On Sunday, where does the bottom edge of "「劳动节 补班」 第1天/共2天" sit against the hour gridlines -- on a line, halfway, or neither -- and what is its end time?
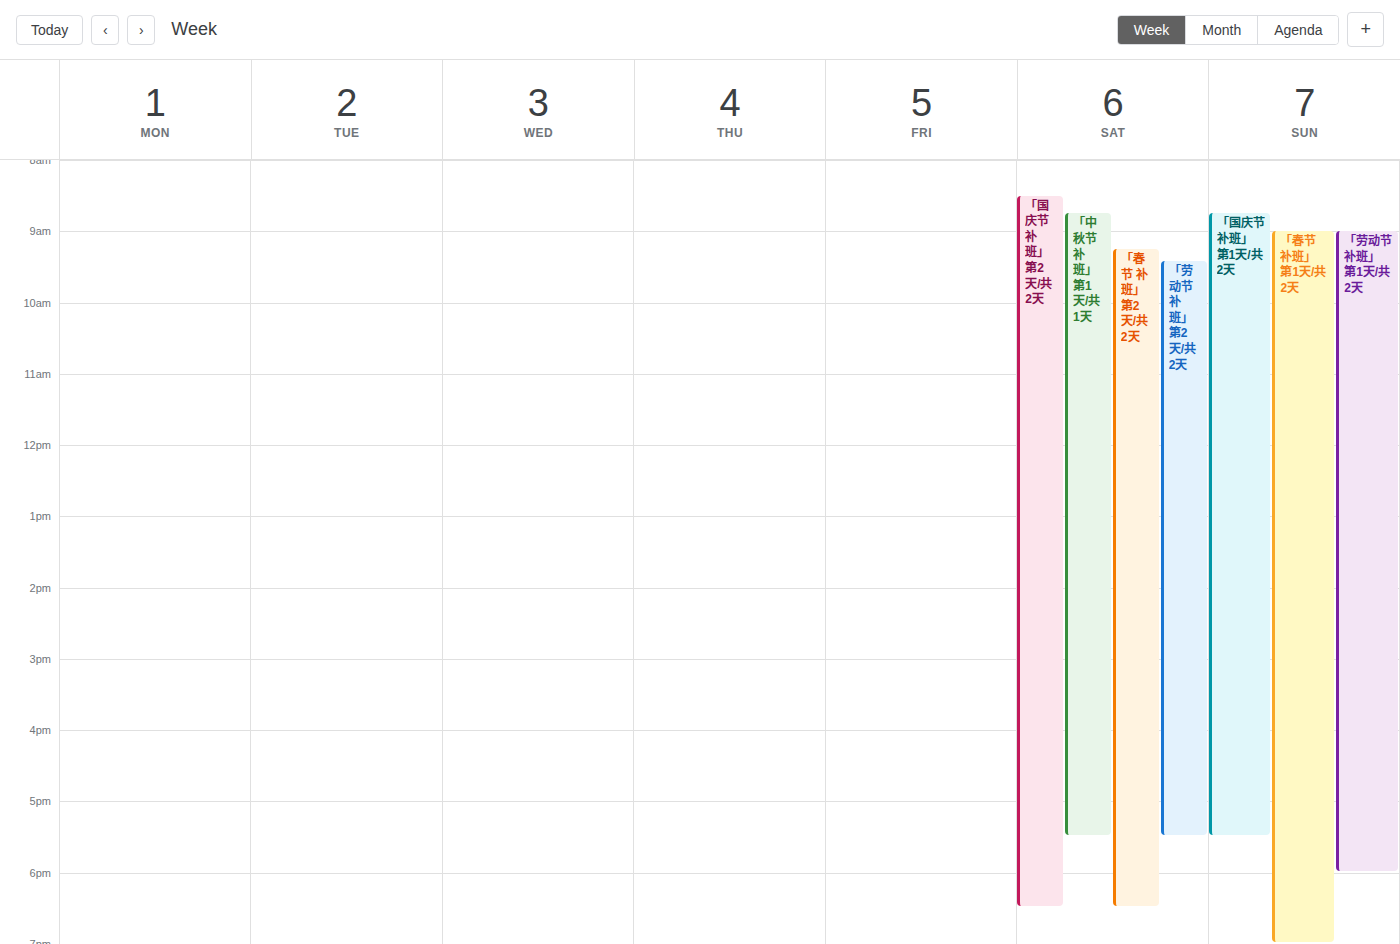
6:00 PM -- exactly on the 6 PM line.